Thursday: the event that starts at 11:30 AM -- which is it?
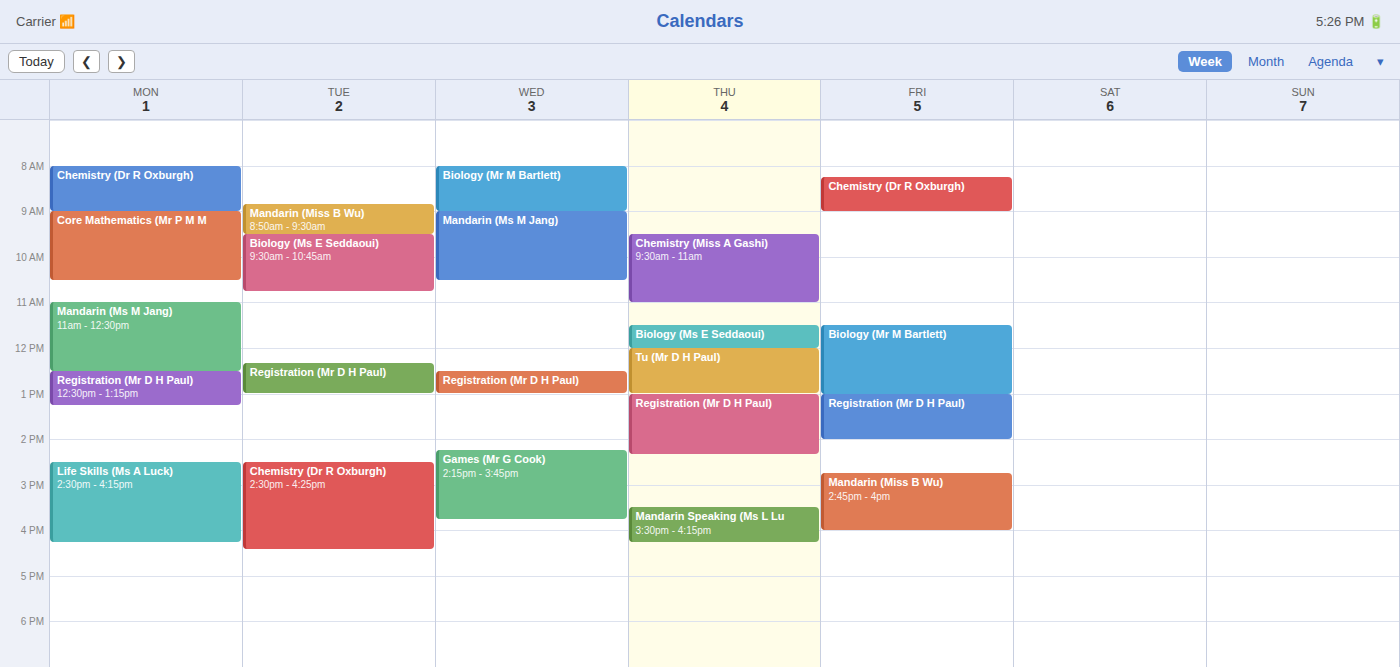
"Biology (Ms E Seddaoui)"